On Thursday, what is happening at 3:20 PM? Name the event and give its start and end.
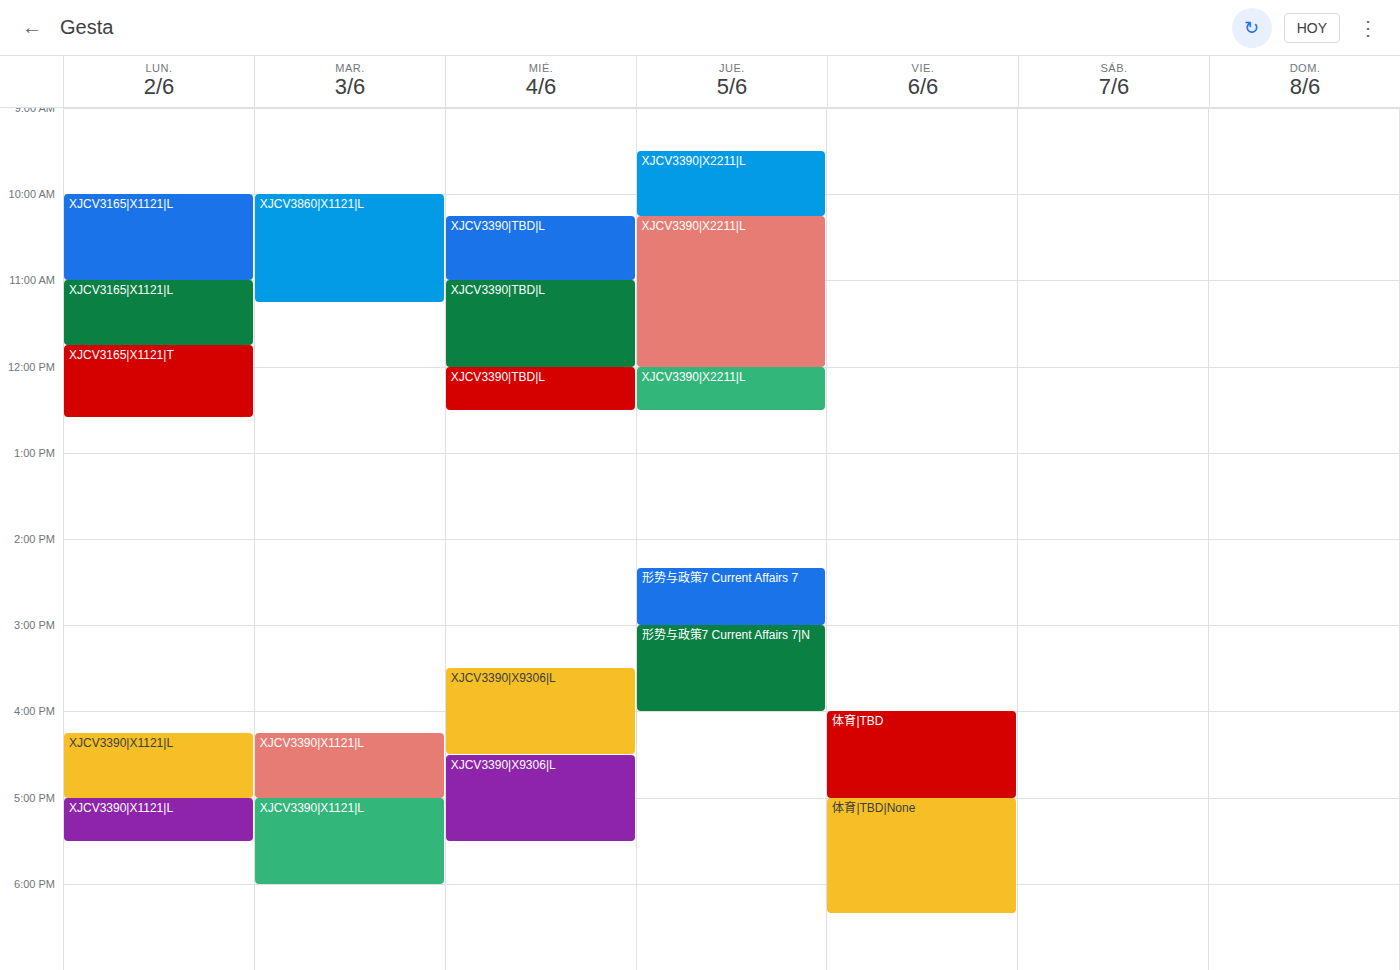
"形势与政策7 Current Affairs 7|N", 3:00 PM to 4:00 PM